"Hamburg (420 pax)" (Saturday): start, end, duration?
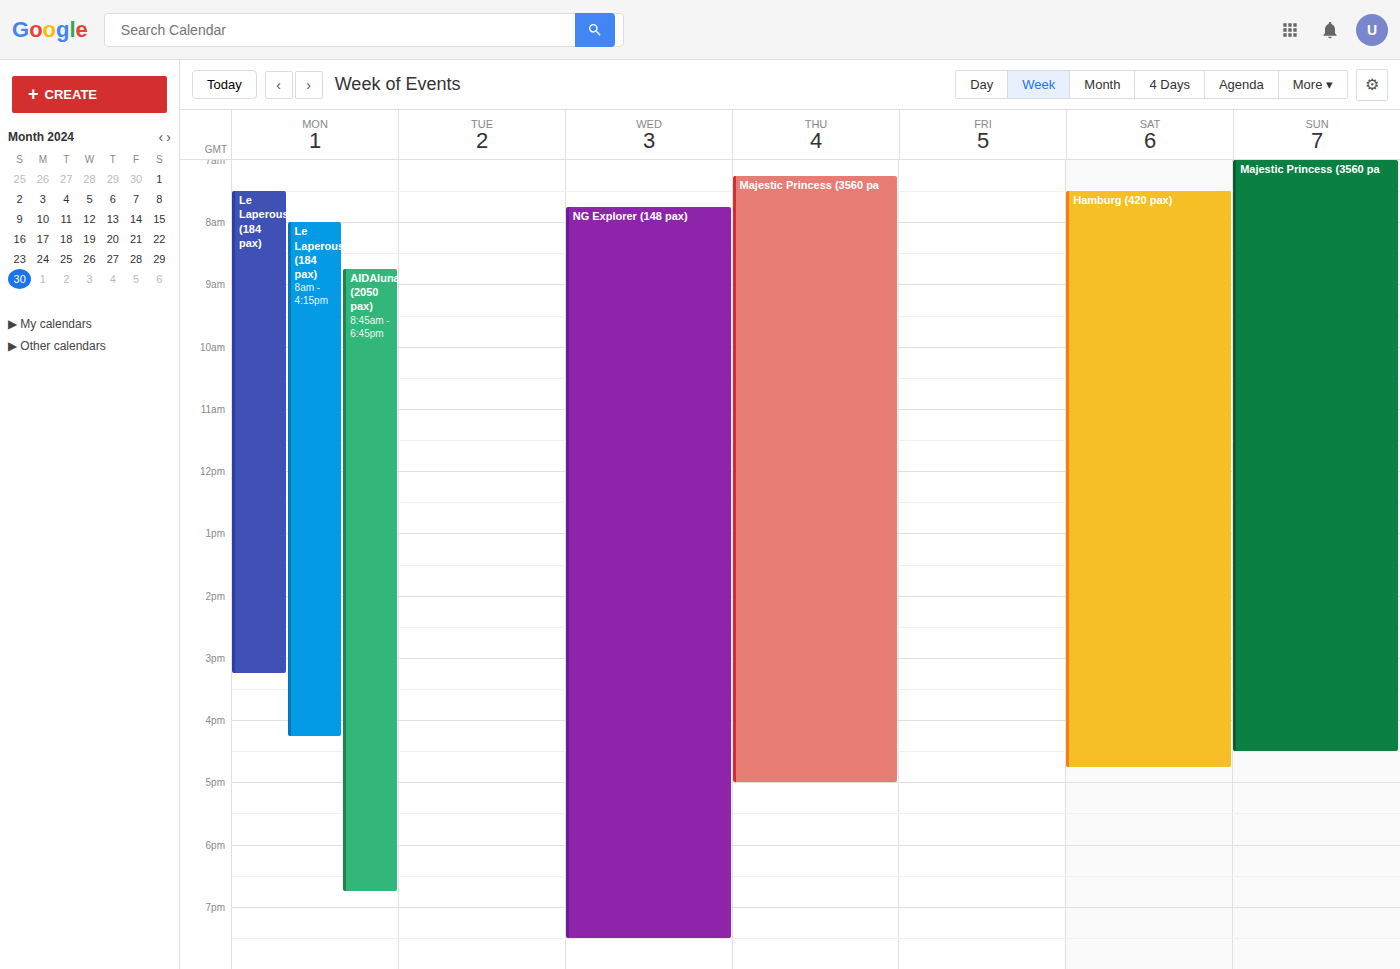
7:30 AM to 4:45 PM, 9 hours 15 minutes